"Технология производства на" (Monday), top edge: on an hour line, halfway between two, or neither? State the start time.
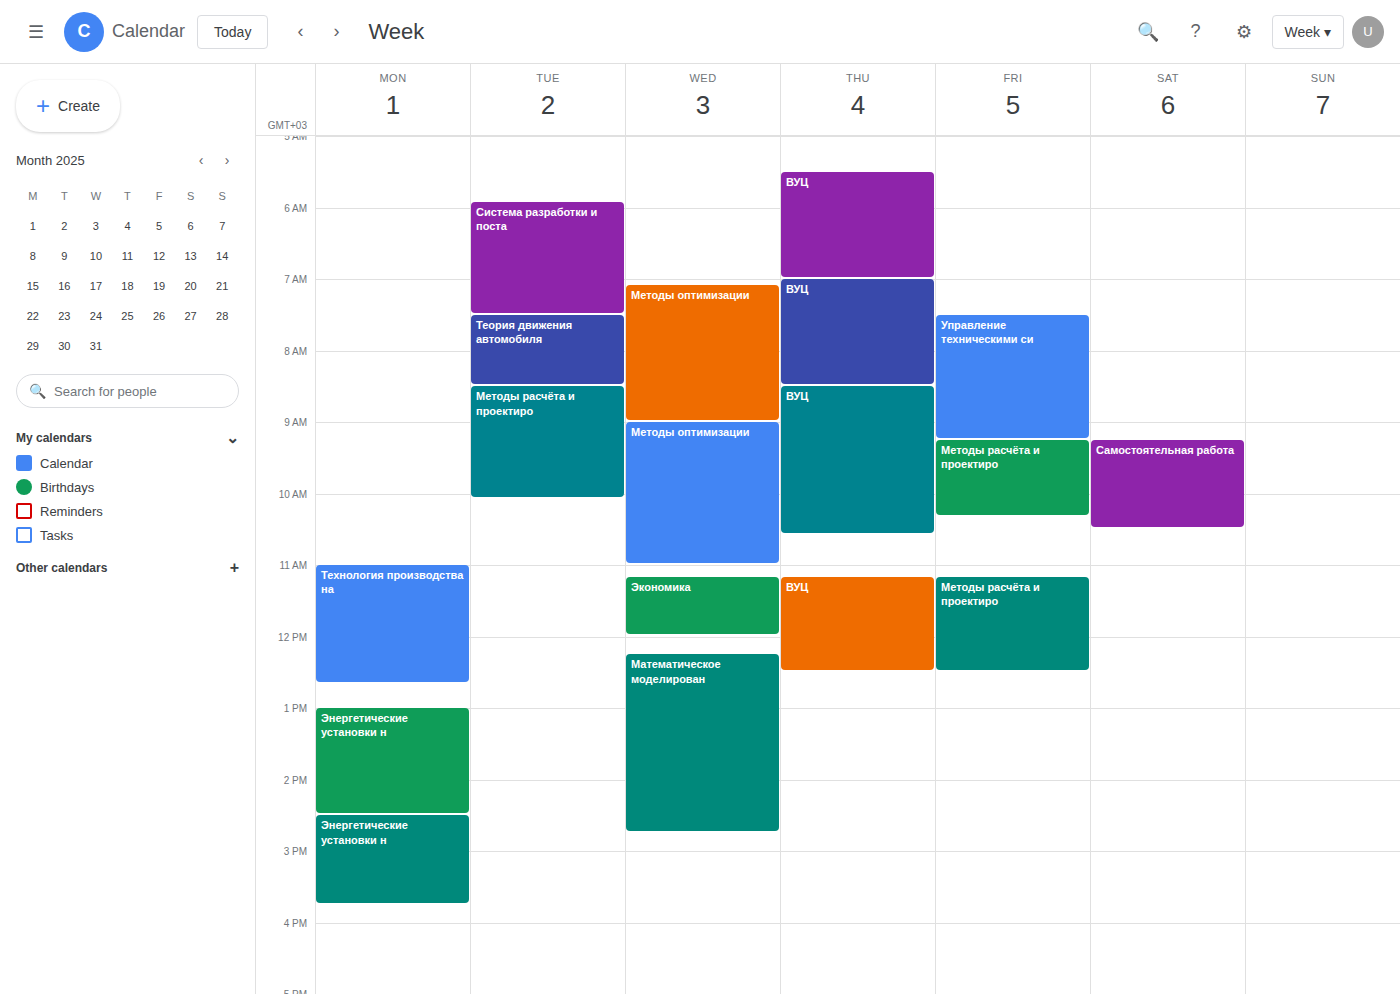
11:00 AM -- exactly on the 11 AM line.